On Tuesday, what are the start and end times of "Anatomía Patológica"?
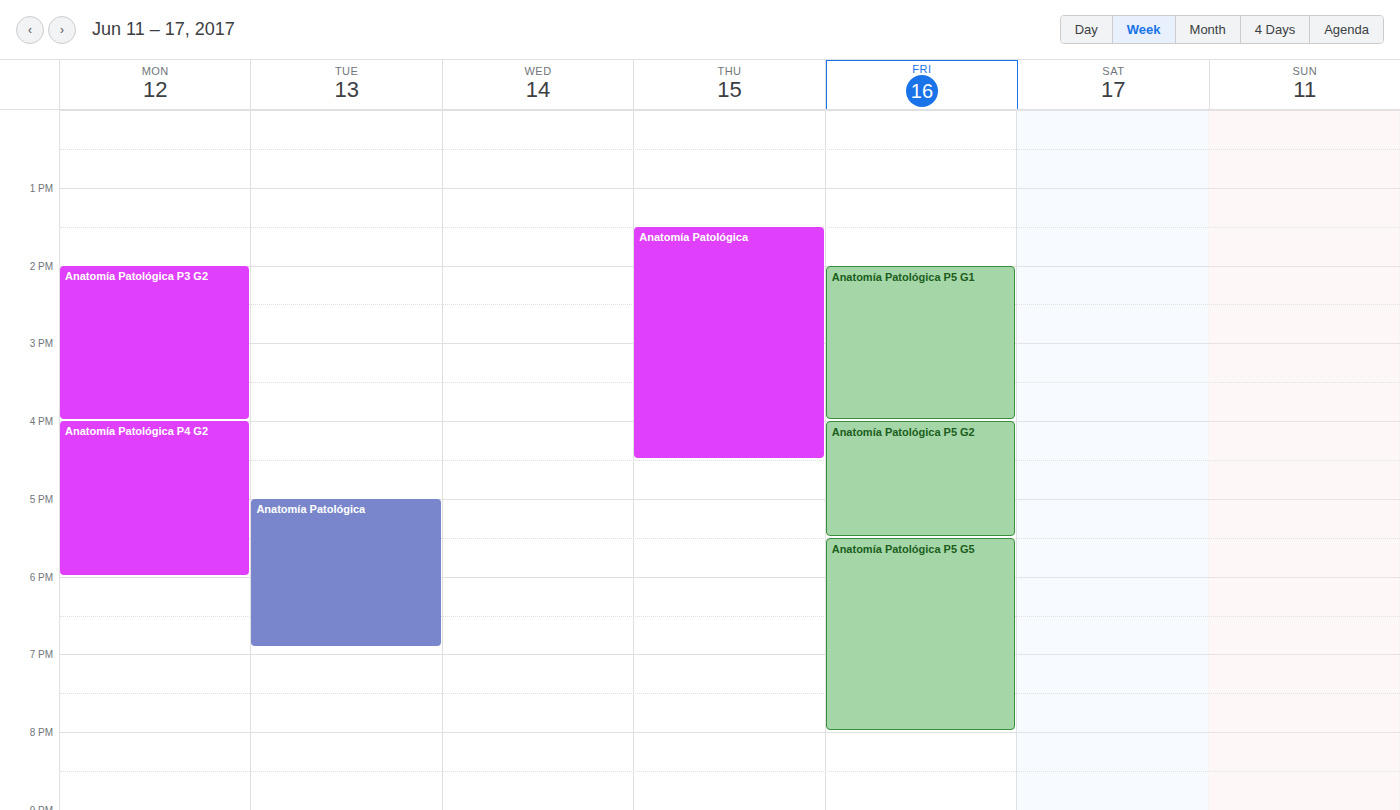
5:00 PM to 6:55 PM